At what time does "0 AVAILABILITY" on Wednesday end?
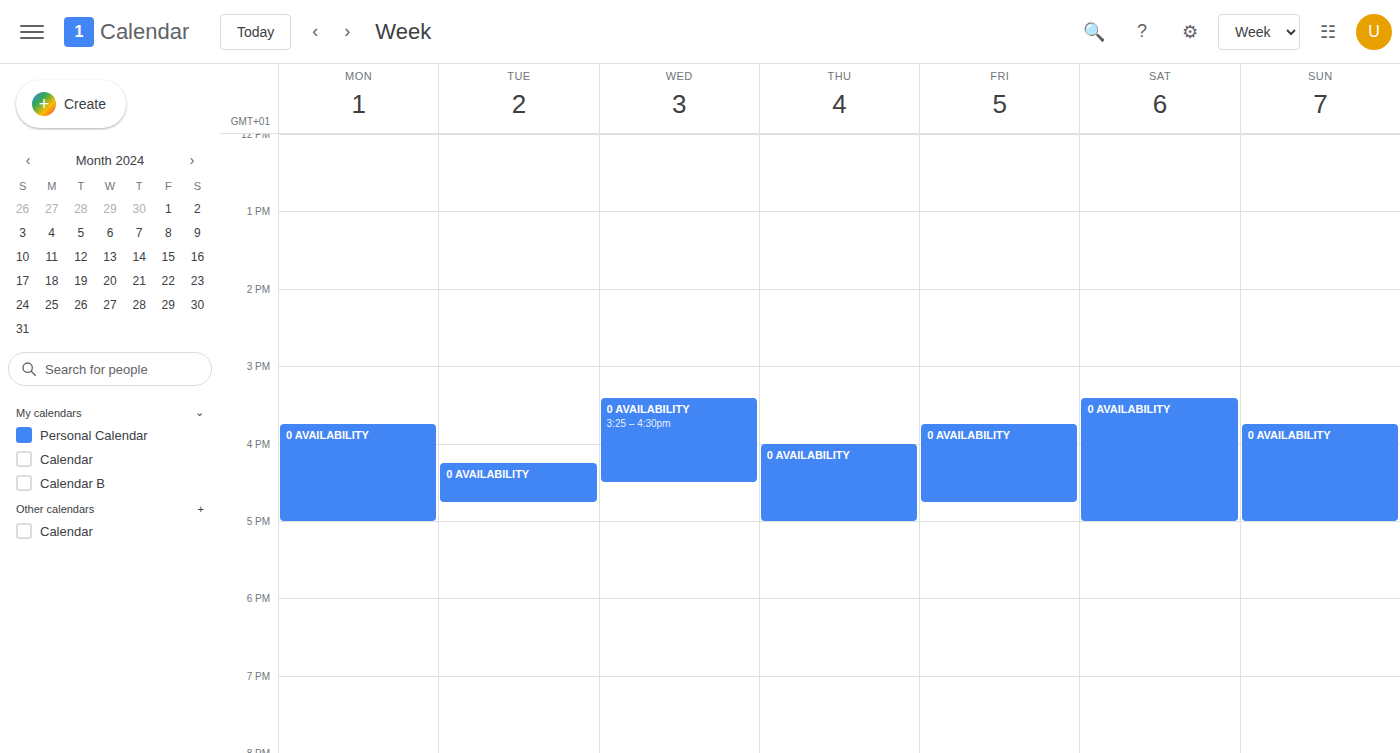
4:30 PM